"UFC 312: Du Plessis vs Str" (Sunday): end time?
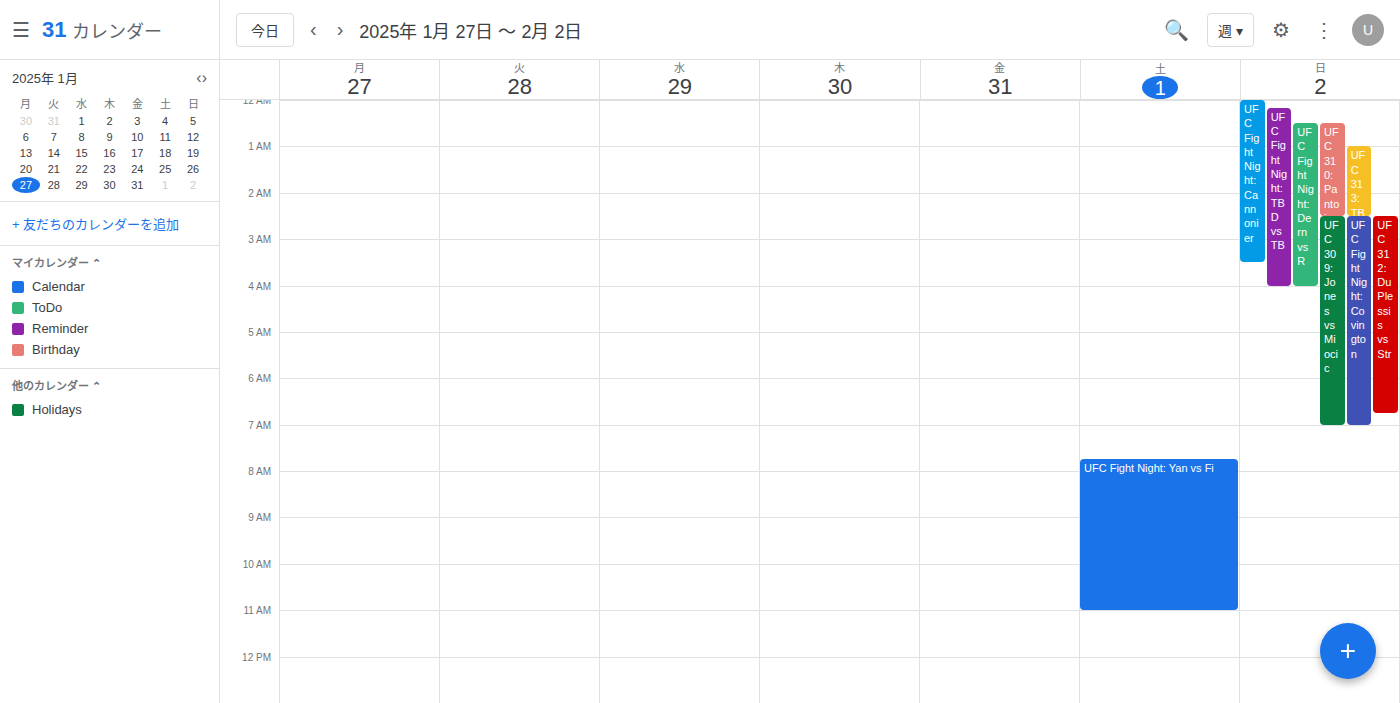
6:45 AM